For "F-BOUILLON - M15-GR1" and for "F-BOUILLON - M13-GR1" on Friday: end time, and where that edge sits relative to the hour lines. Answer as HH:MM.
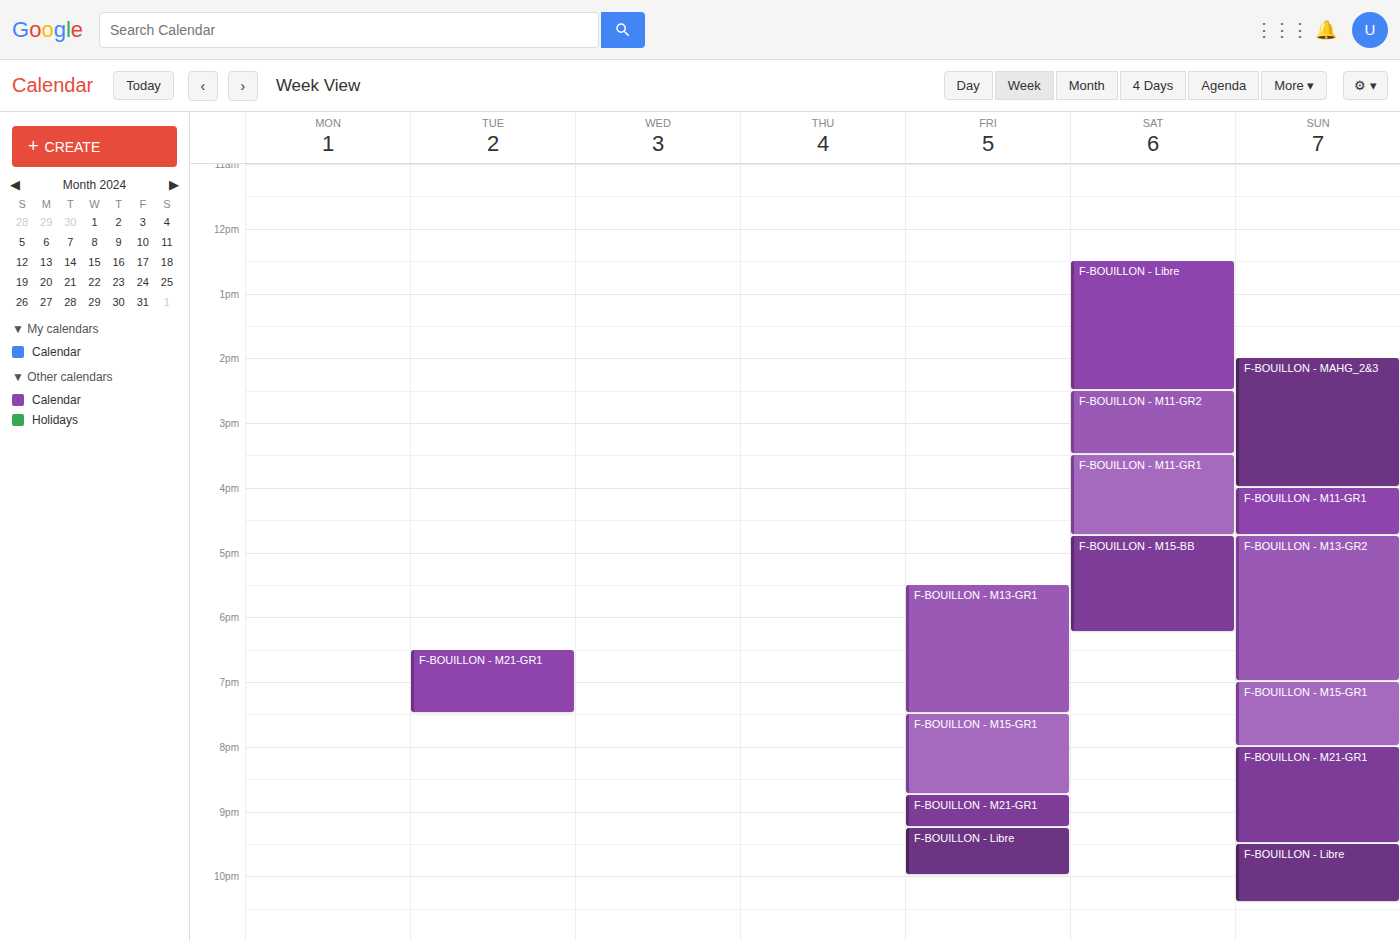
"F-BOUILLON - M15-GR1": 20:45, neither: three quarters of the way from the 20:00 line to the 21:00 line. "F-BOUILLON - M13-GR1": 19:30, halfway between the 19:00 and 20:00 lines.